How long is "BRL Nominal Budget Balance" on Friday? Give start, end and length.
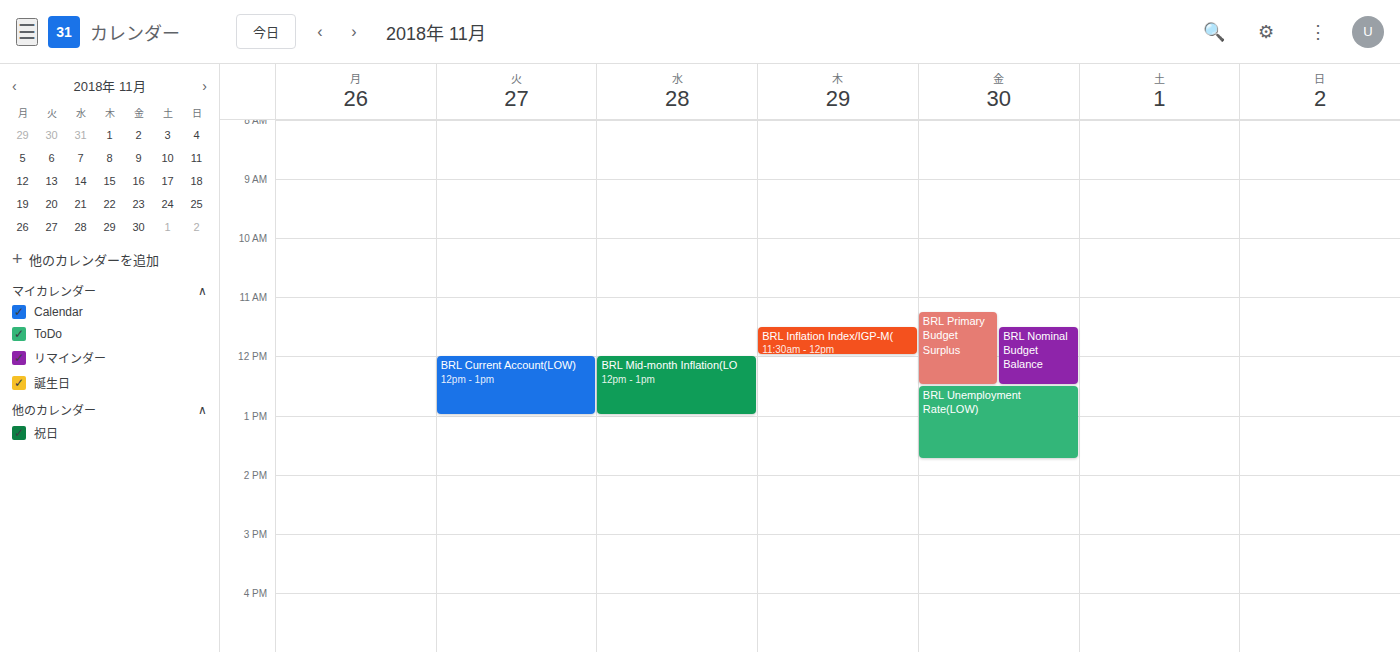
11:30 AM to 12:30 PM, 1 hour